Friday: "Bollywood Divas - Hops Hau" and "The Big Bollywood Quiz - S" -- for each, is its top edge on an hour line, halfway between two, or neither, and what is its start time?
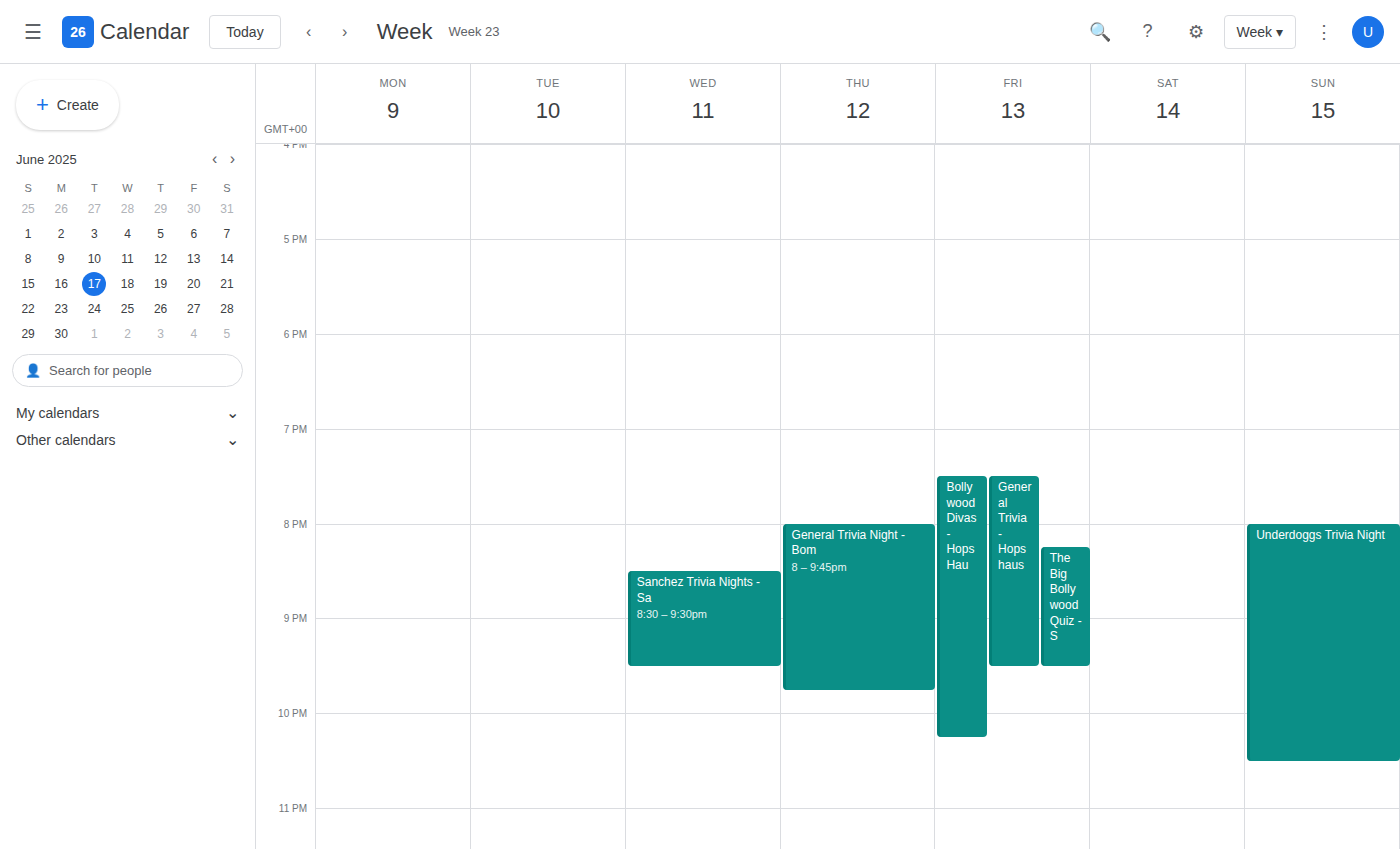
"Bollywood Divas - Hops Hau": 19:30, halfway between the 19:00 and 20:00 lines. "The Big Bollywood Quiz - S": 20:15, neither: a quarter of the way from the 20:00 line to the 21:00 line.